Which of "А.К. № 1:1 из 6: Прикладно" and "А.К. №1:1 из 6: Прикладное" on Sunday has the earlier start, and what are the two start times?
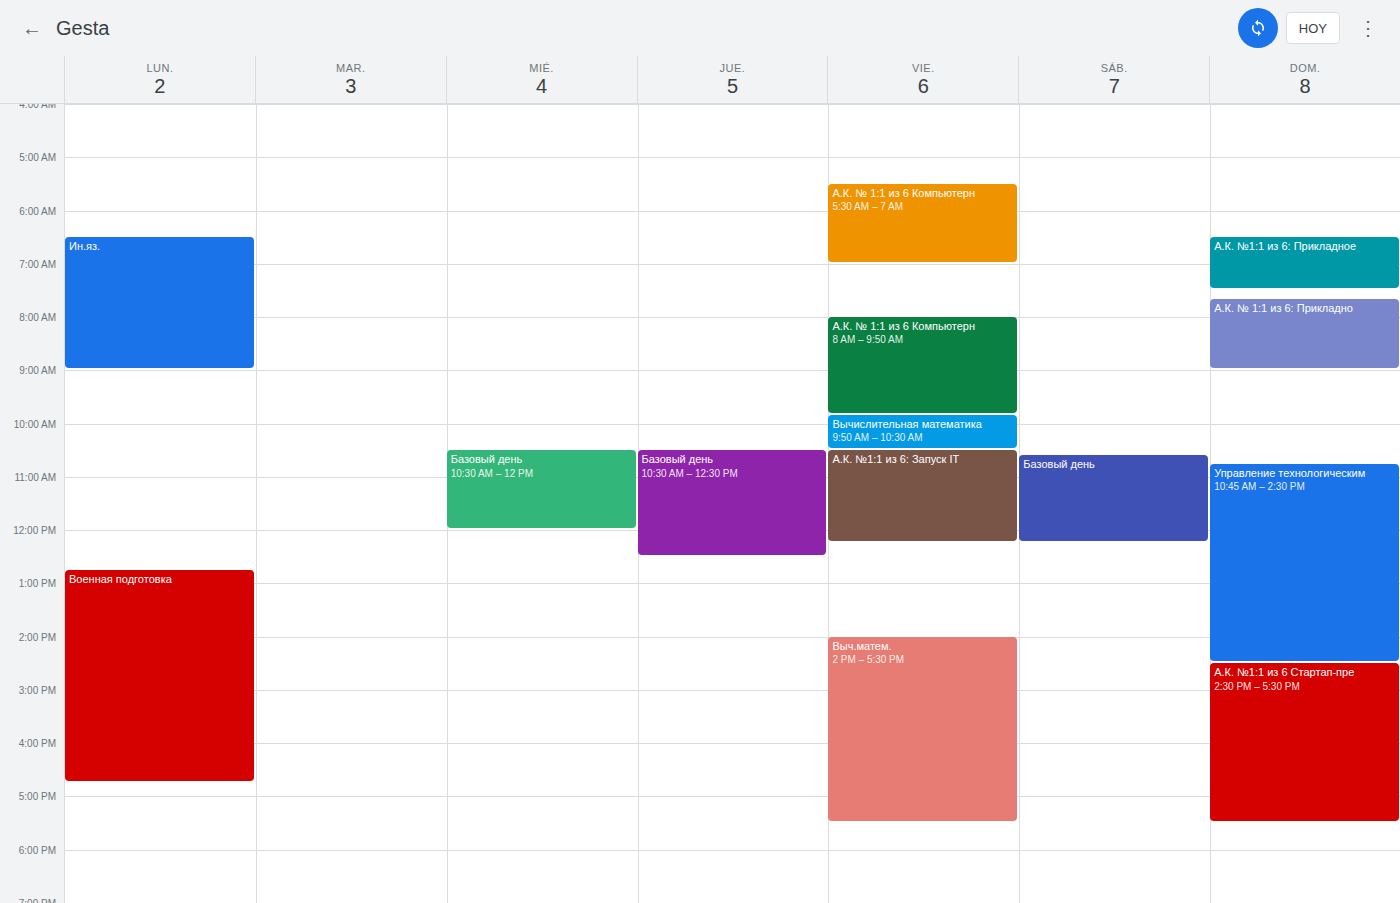
"А.К. №1:1 из 6: Прикладное" 06:30; "А.К. № 1:1 из 6: Прикладно" 07:40.